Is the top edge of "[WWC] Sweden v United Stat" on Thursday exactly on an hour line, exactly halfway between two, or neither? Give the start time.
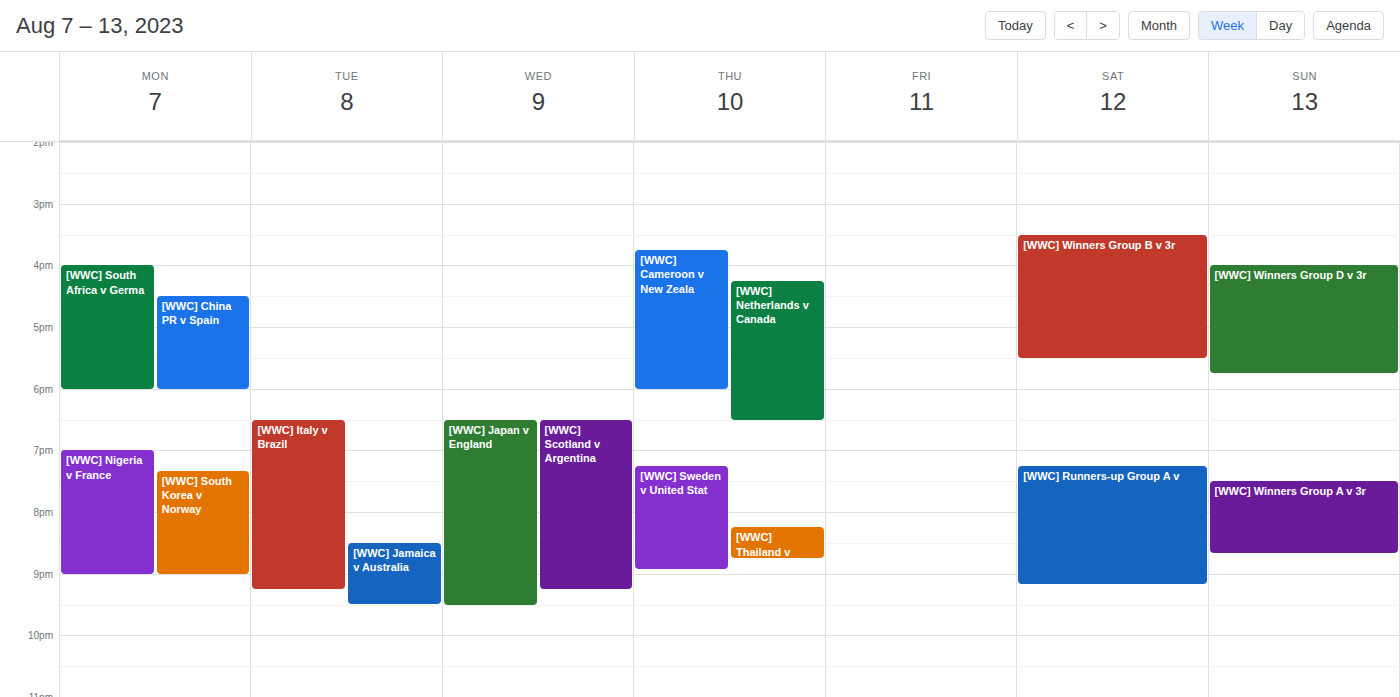
7:15 PM -- neither: a quarter of the way from the 7 PM line to the 8 PM line.